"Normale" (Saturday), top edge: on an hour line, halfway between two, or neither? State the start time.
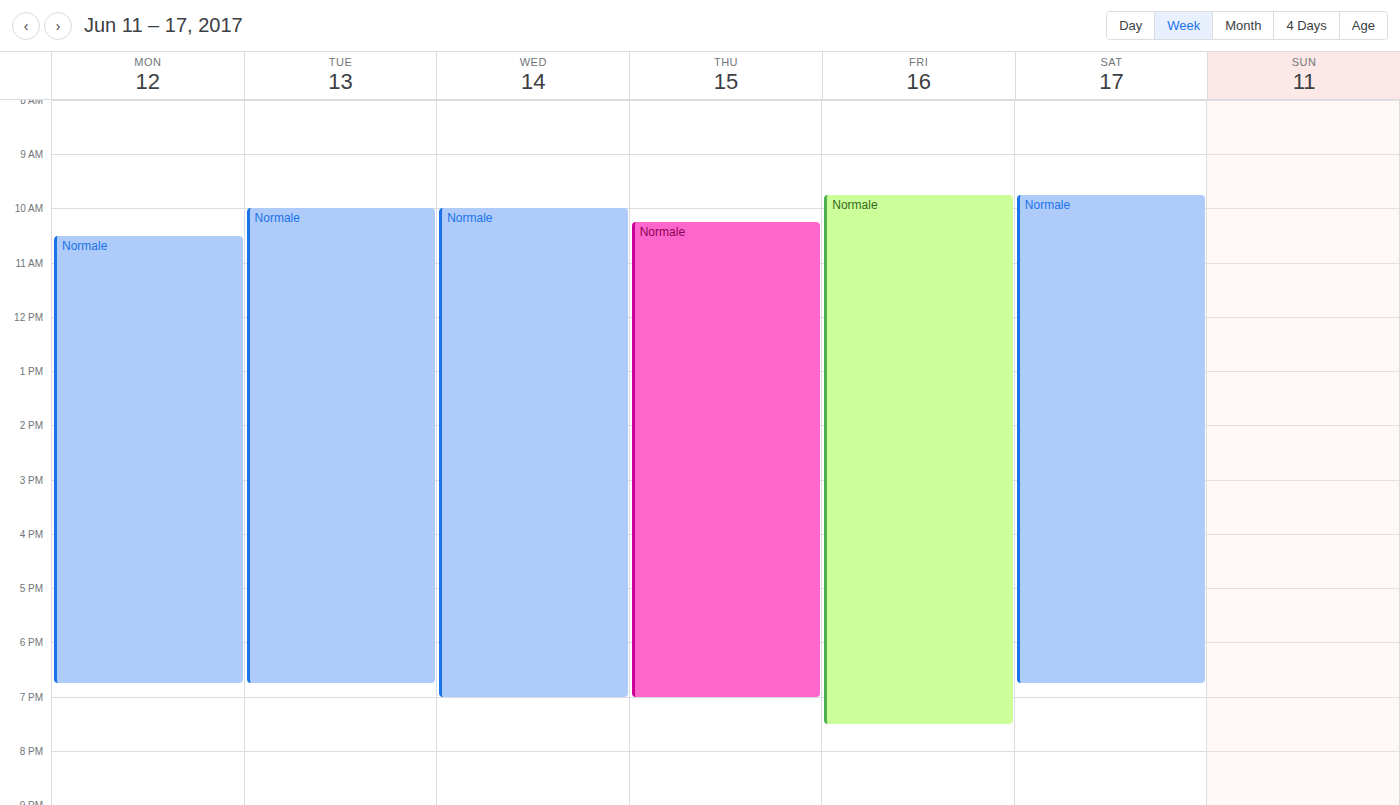
9:45 AM -- neither: three quarters of the way from the 9 AM line to the 10 AM line.